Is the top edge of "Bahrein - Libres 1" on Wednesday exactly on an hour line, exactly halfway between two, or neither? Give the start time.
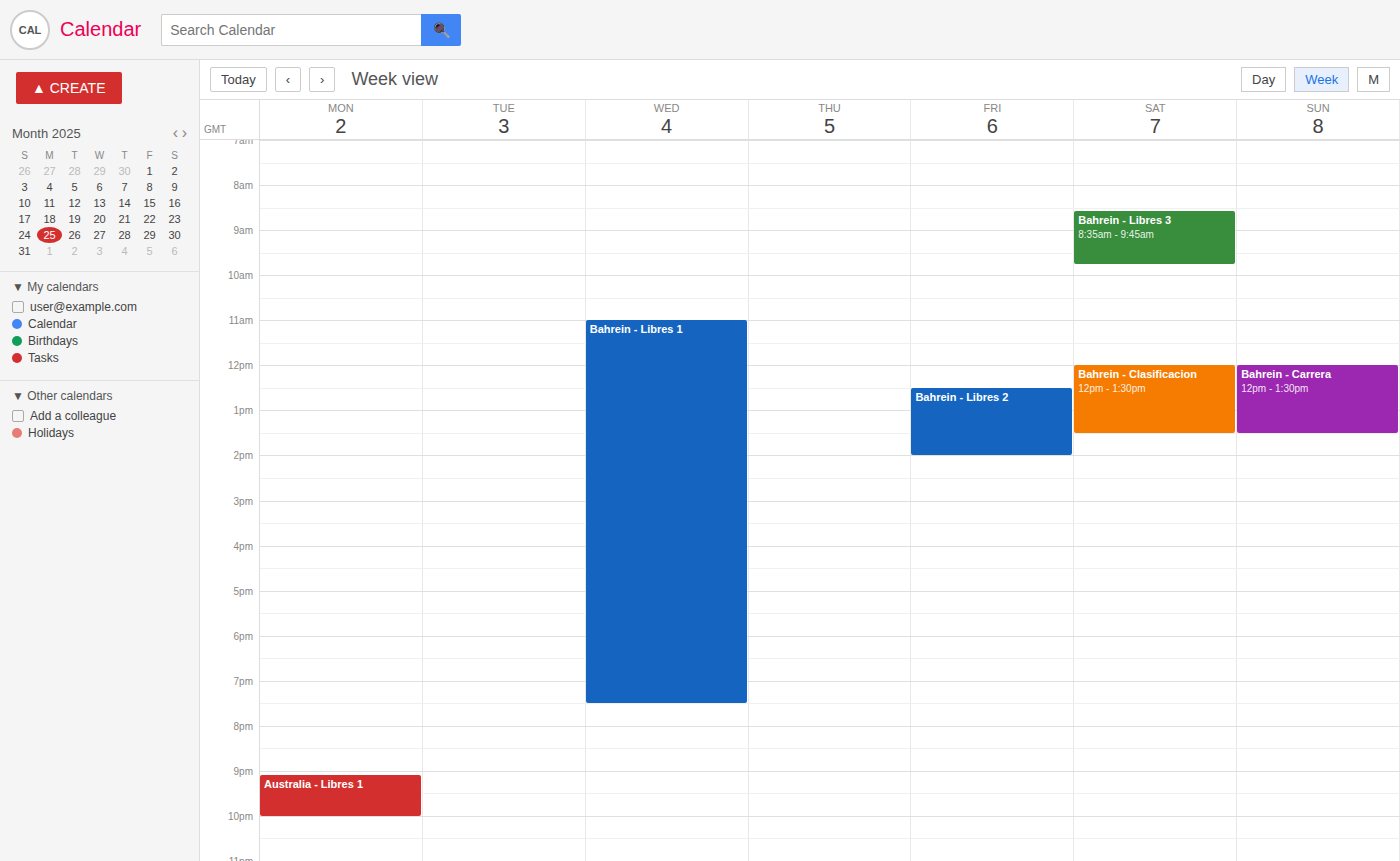
11:00 -- exactly on the 11:00 line.